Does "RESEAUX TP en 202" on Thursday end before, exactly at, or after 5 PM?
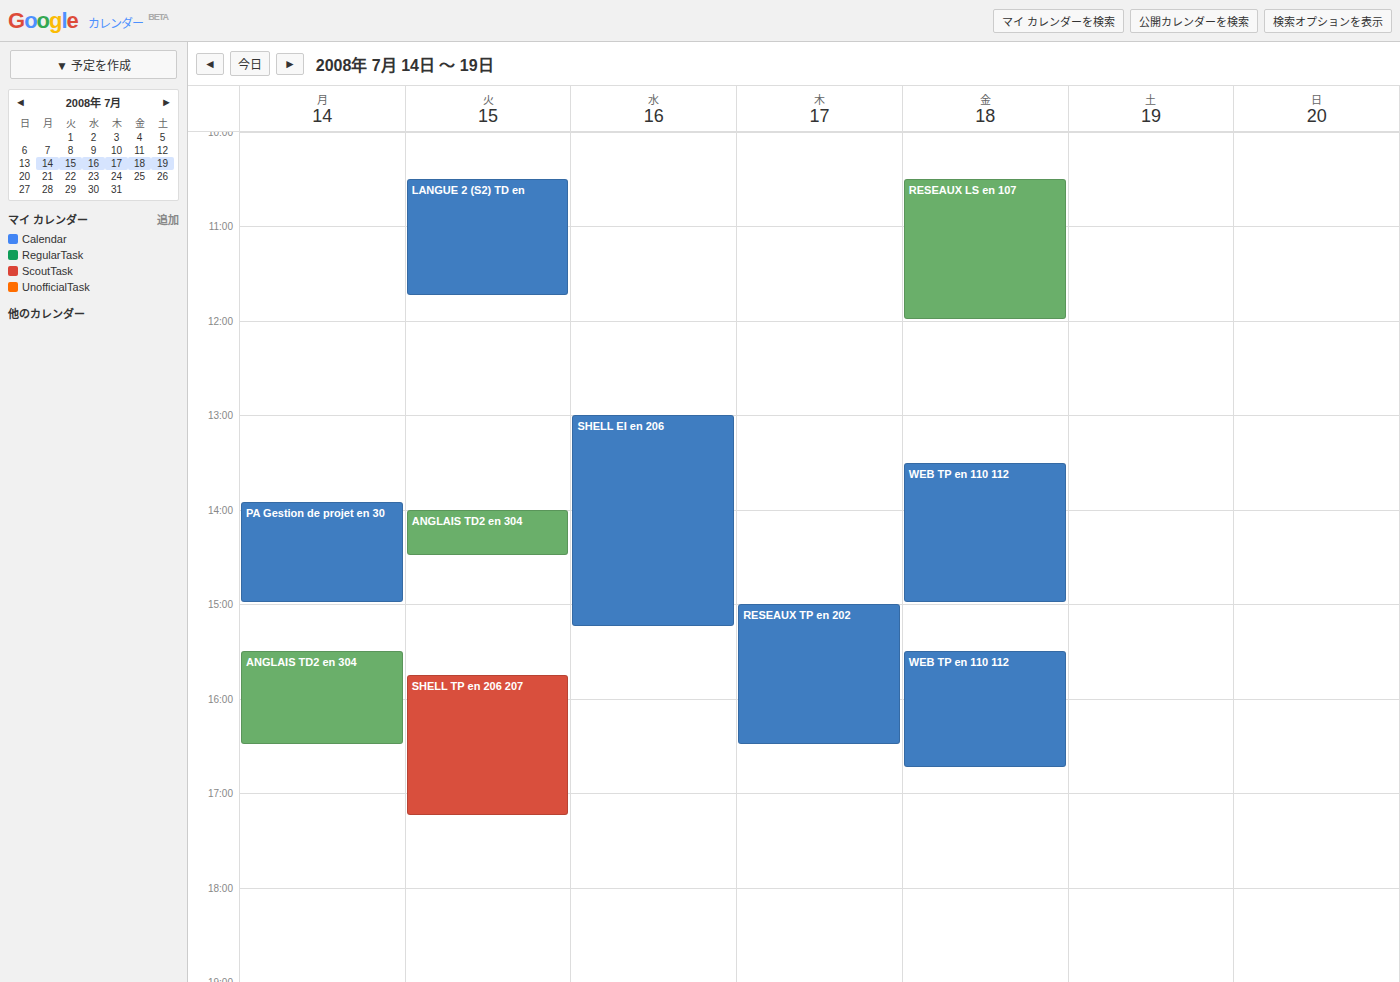
4:30 PM -- before 5 PM, 30 minutes above the 5 PM line.